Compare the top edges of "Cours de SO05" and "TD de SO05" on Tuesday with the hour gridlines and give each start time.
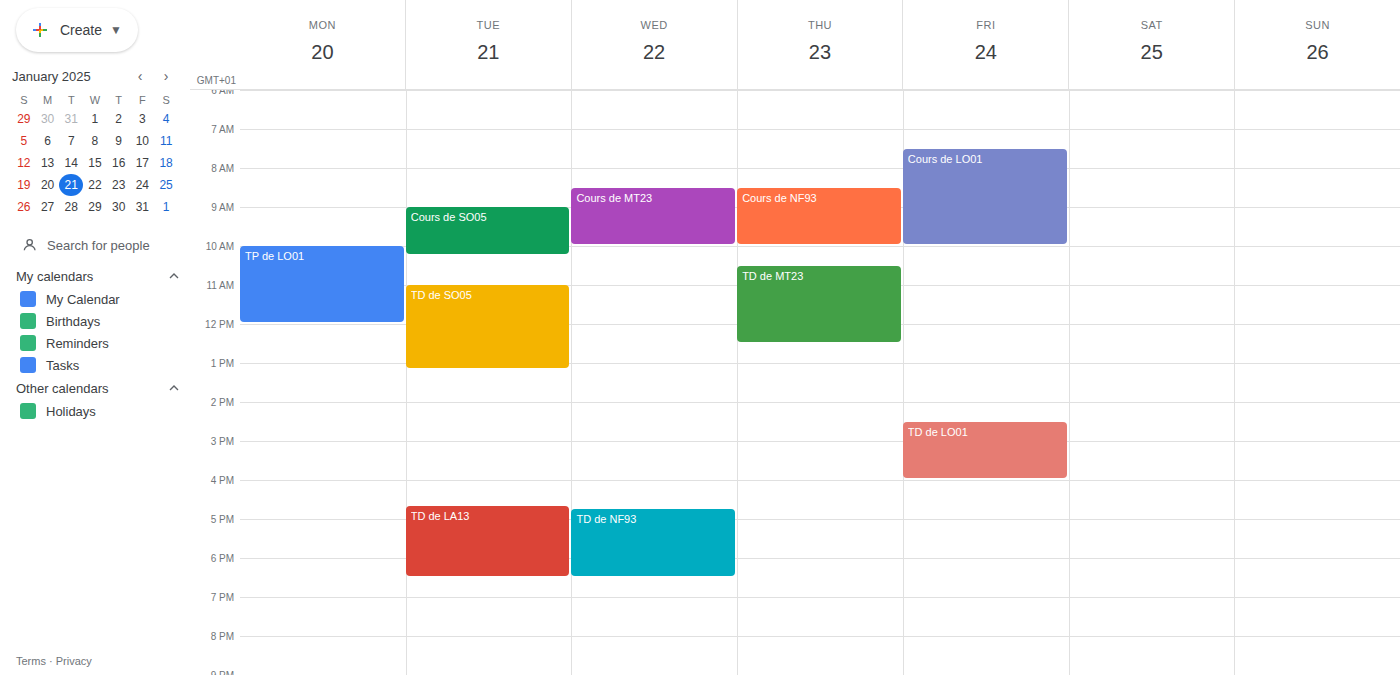
"Cours de SO05": 09:00, exactly on the 09:00 line. "TD de SO05": 11:00, exactly on the 11:00 line.